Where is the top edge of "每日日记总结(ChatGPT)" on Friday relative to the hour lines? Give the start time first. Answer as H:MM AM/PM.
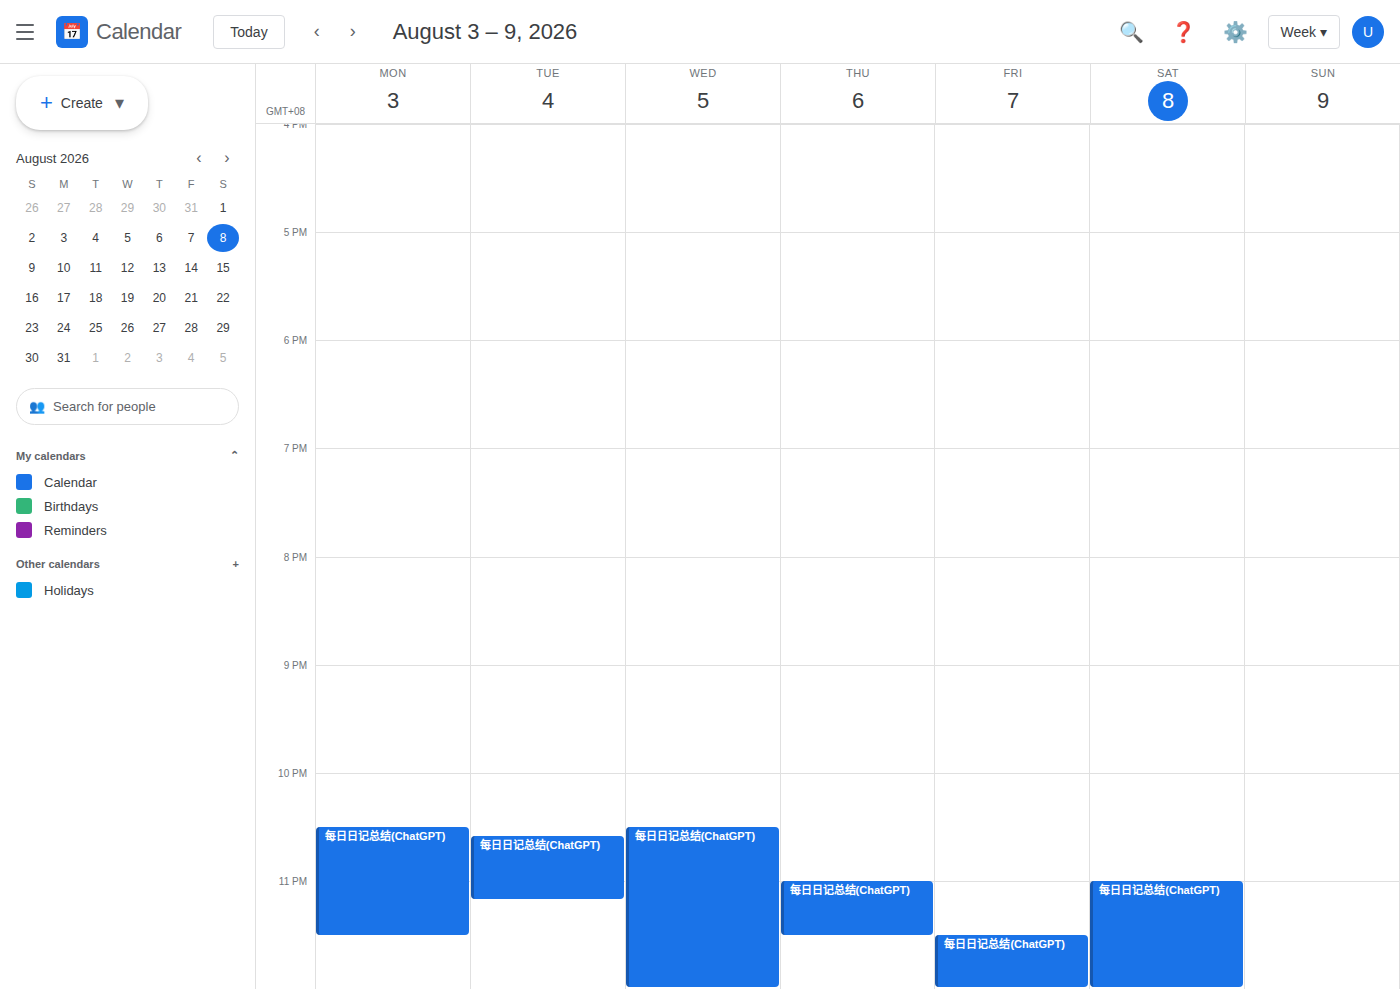
11:30 PM -- halfway between the 11 PM and 12 AM lines.